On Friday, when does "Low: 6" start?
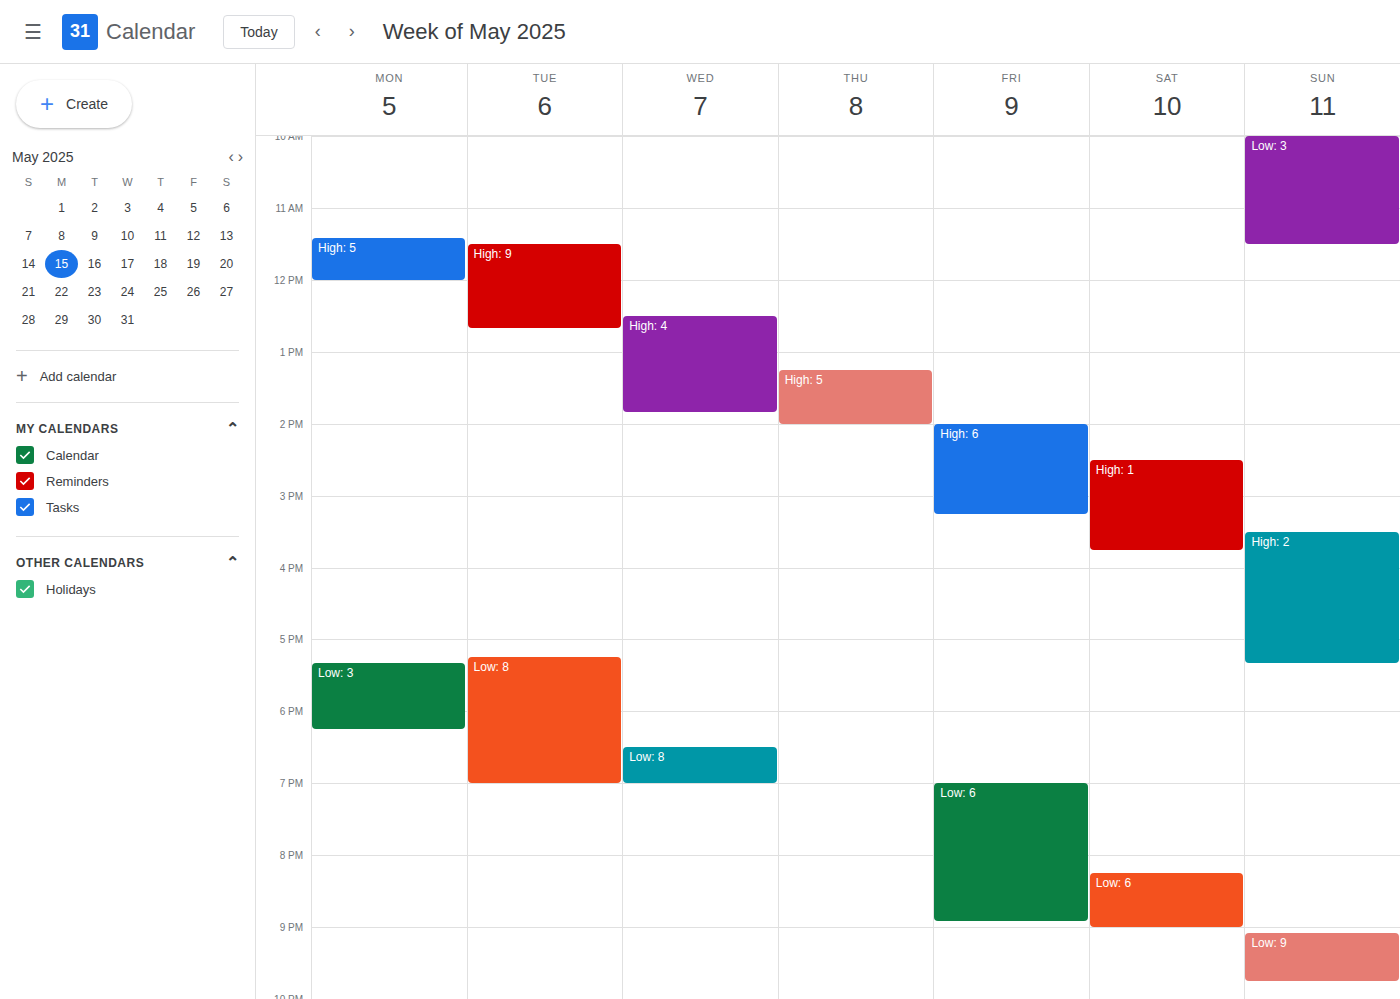
7:00 PM